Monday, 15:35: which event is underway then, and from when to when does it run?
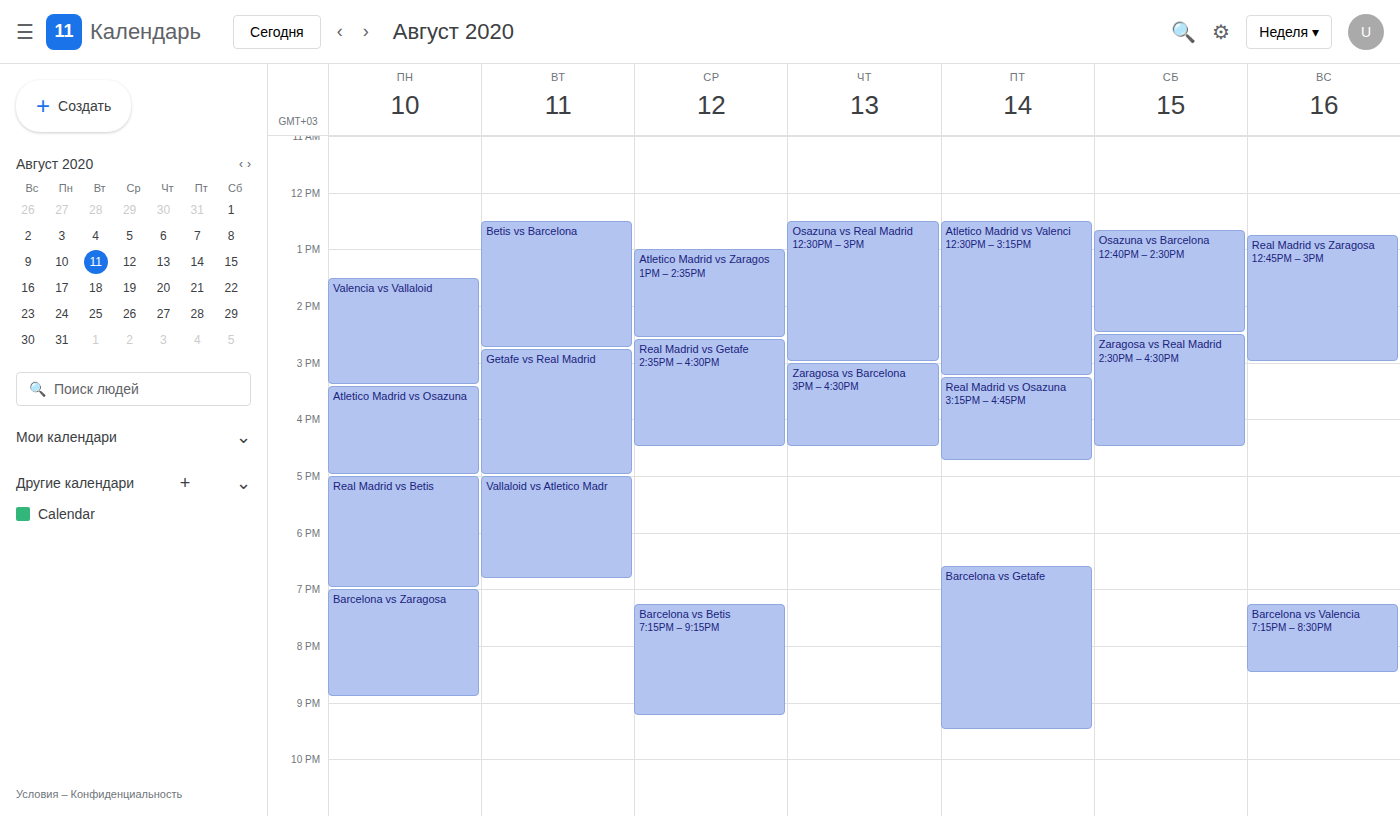
"Atletico Madrid vs Osazuna", 15:25 to 17:00